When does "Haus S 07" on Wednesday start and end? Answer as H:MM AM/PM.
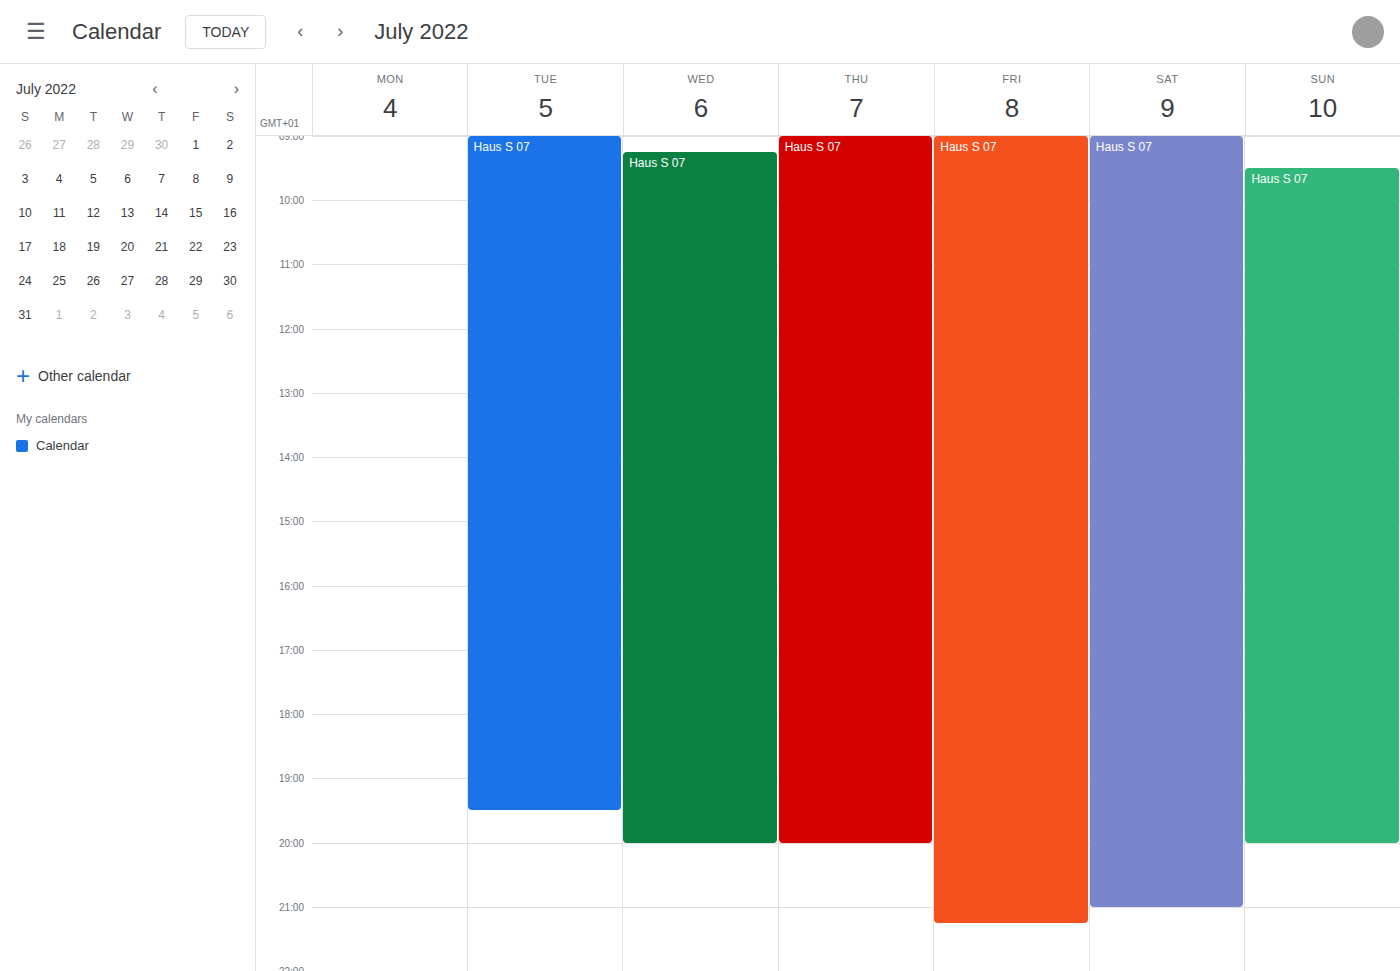
9:15 AM to 8:00 PM